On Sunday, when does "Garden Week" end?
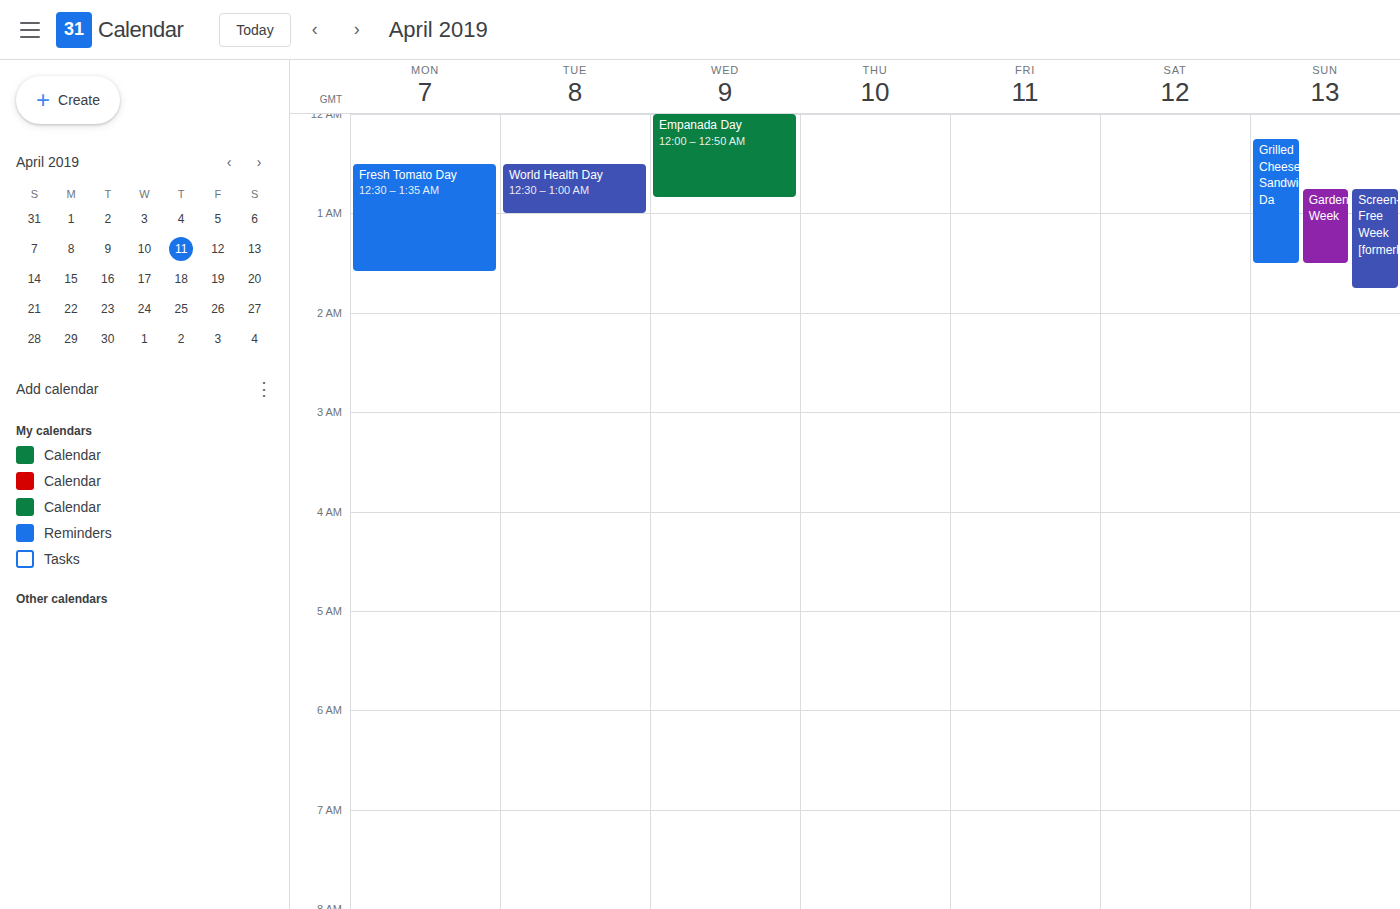
1:30 AM